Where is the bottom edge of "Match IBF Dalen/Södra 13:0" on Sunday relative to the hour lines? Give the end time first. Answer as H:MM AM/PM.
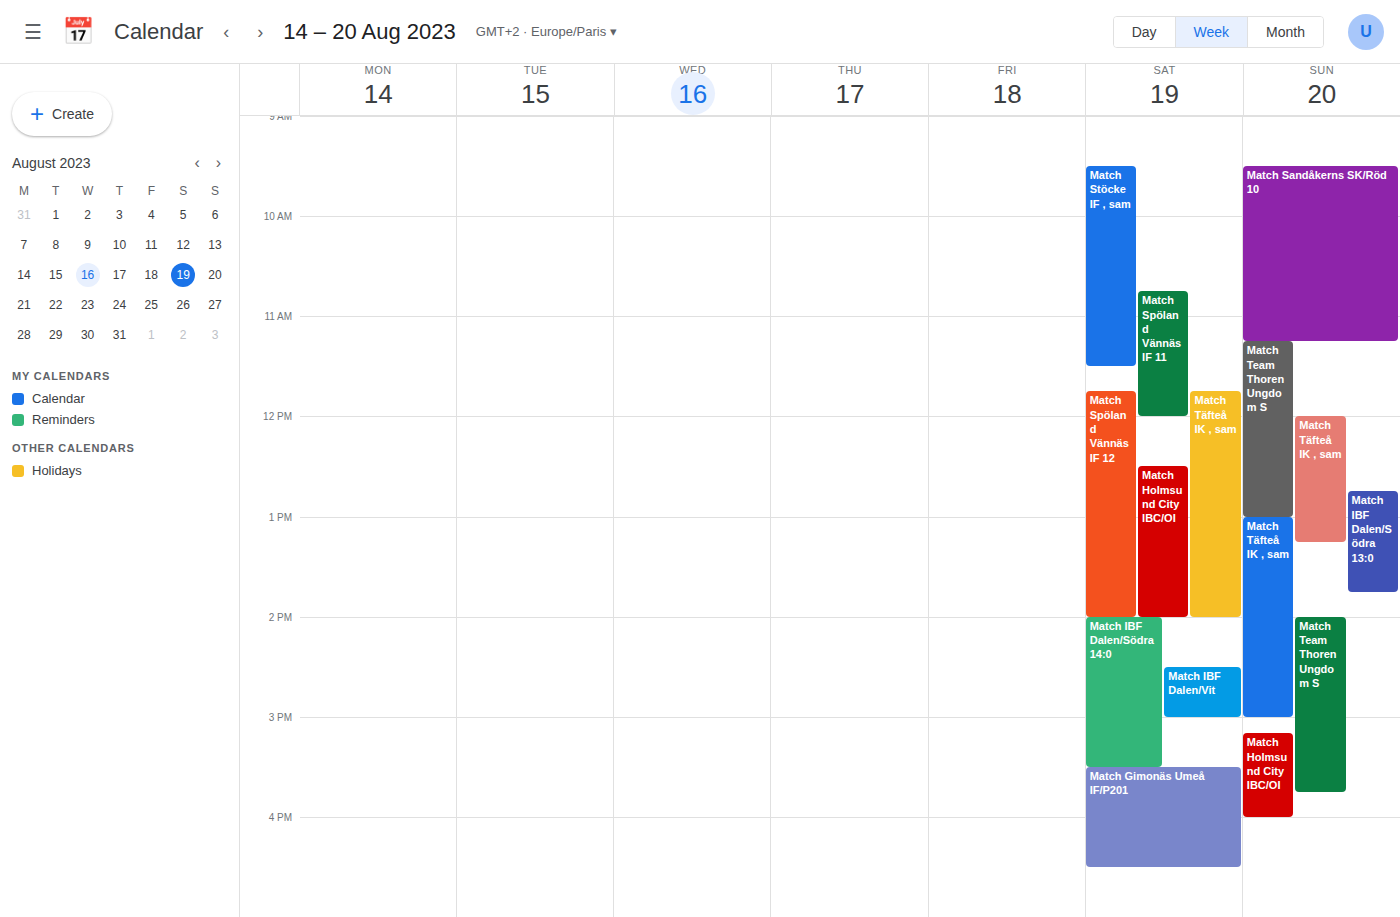
1:45 PM -- neither: three quarters of the way from the 1 PM line to the 2 PM line.